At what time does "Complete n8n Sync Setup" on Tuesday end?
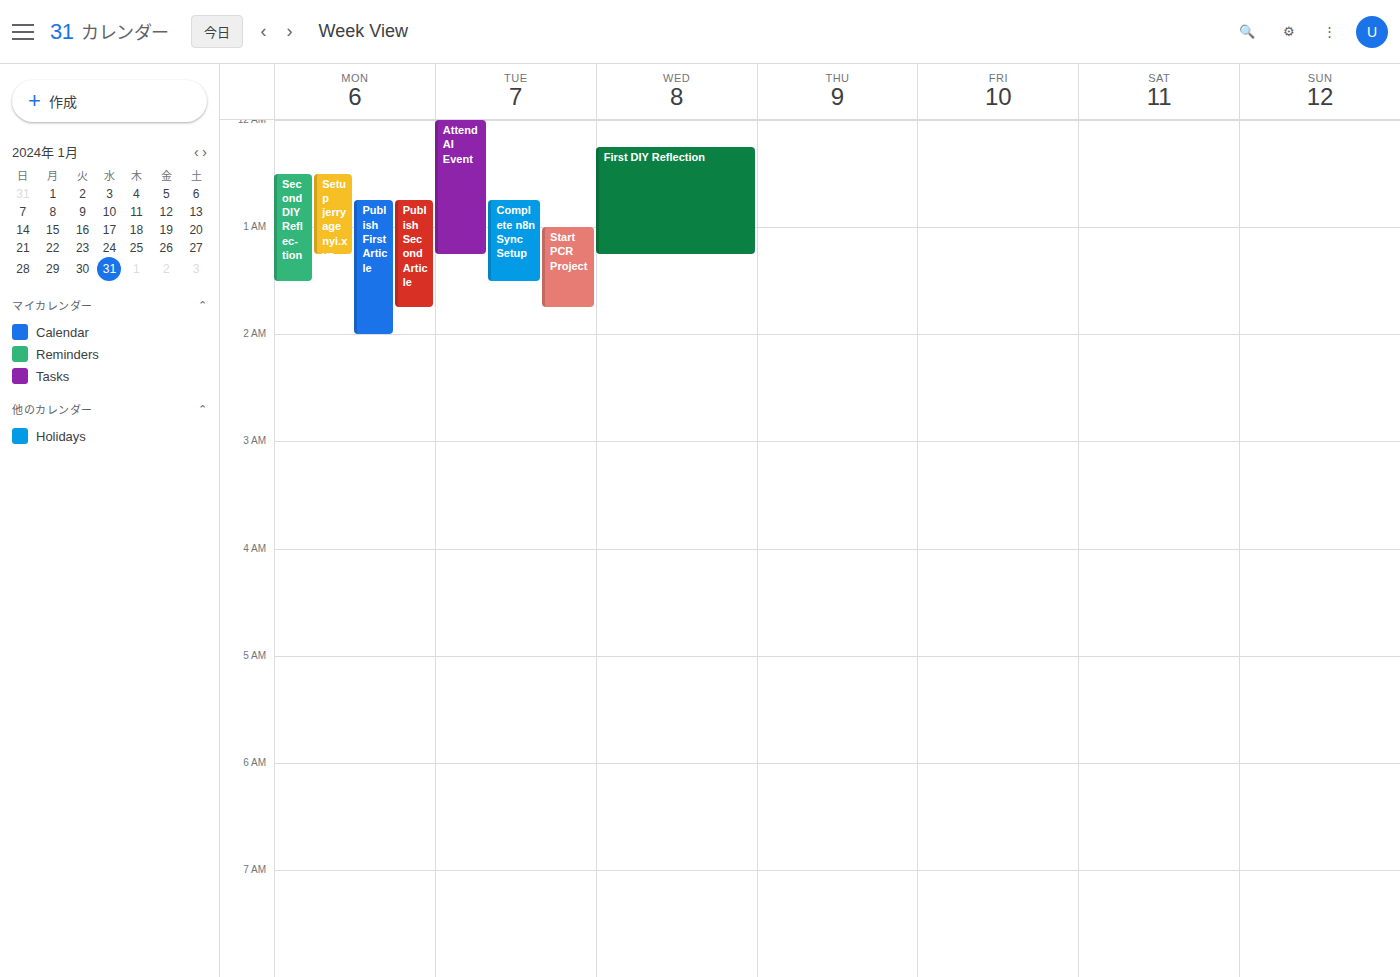
1:30 AM